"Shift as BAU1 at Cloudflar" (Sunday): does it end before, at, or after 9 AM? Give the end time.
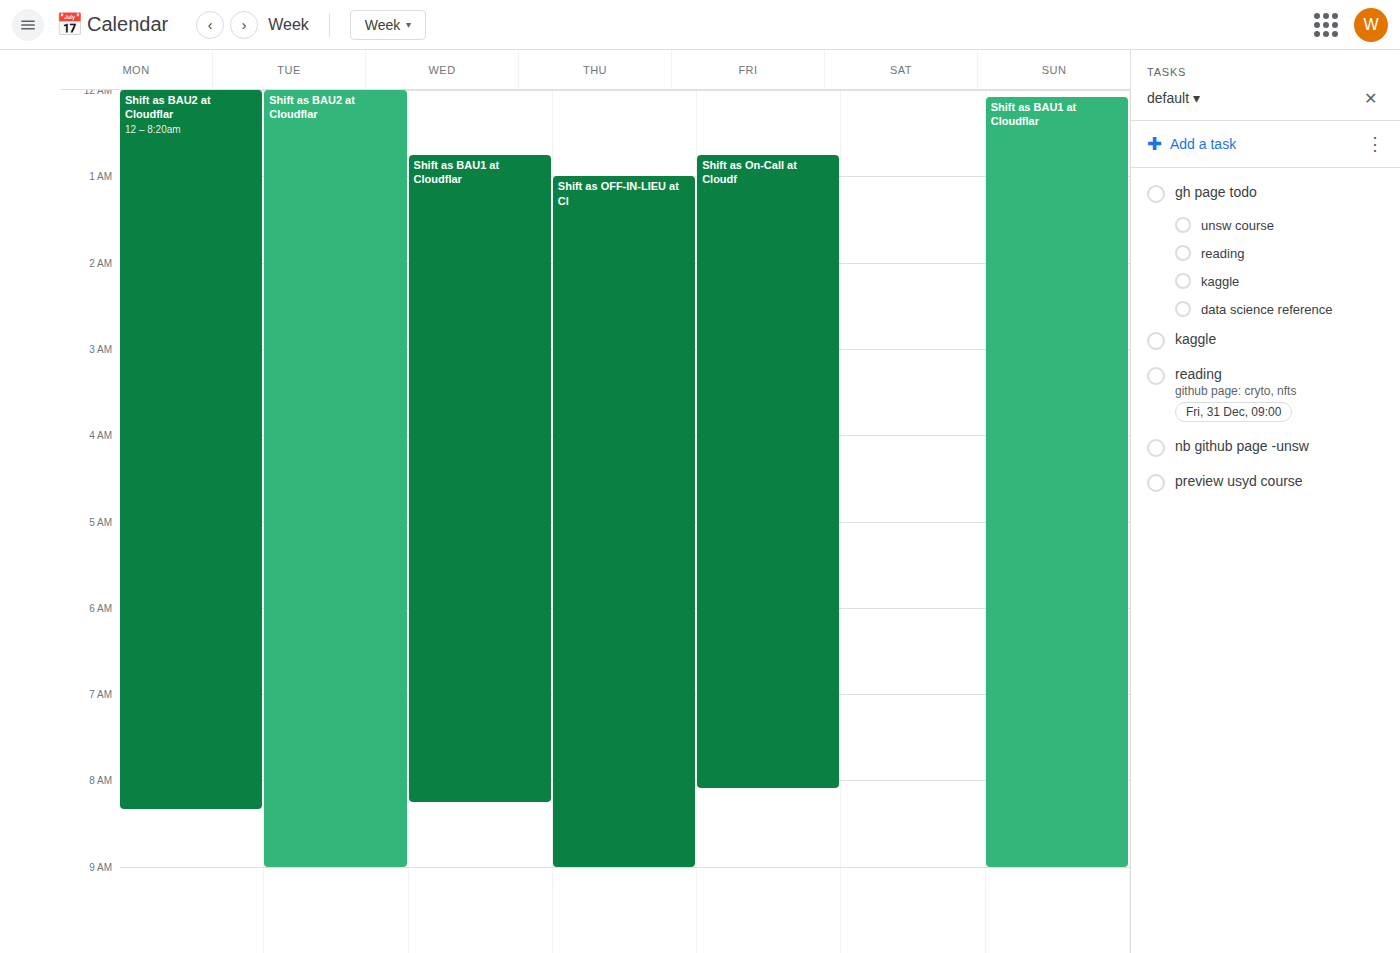
9:00 AM -- exactly at 9 AM, on the 9 AM line.